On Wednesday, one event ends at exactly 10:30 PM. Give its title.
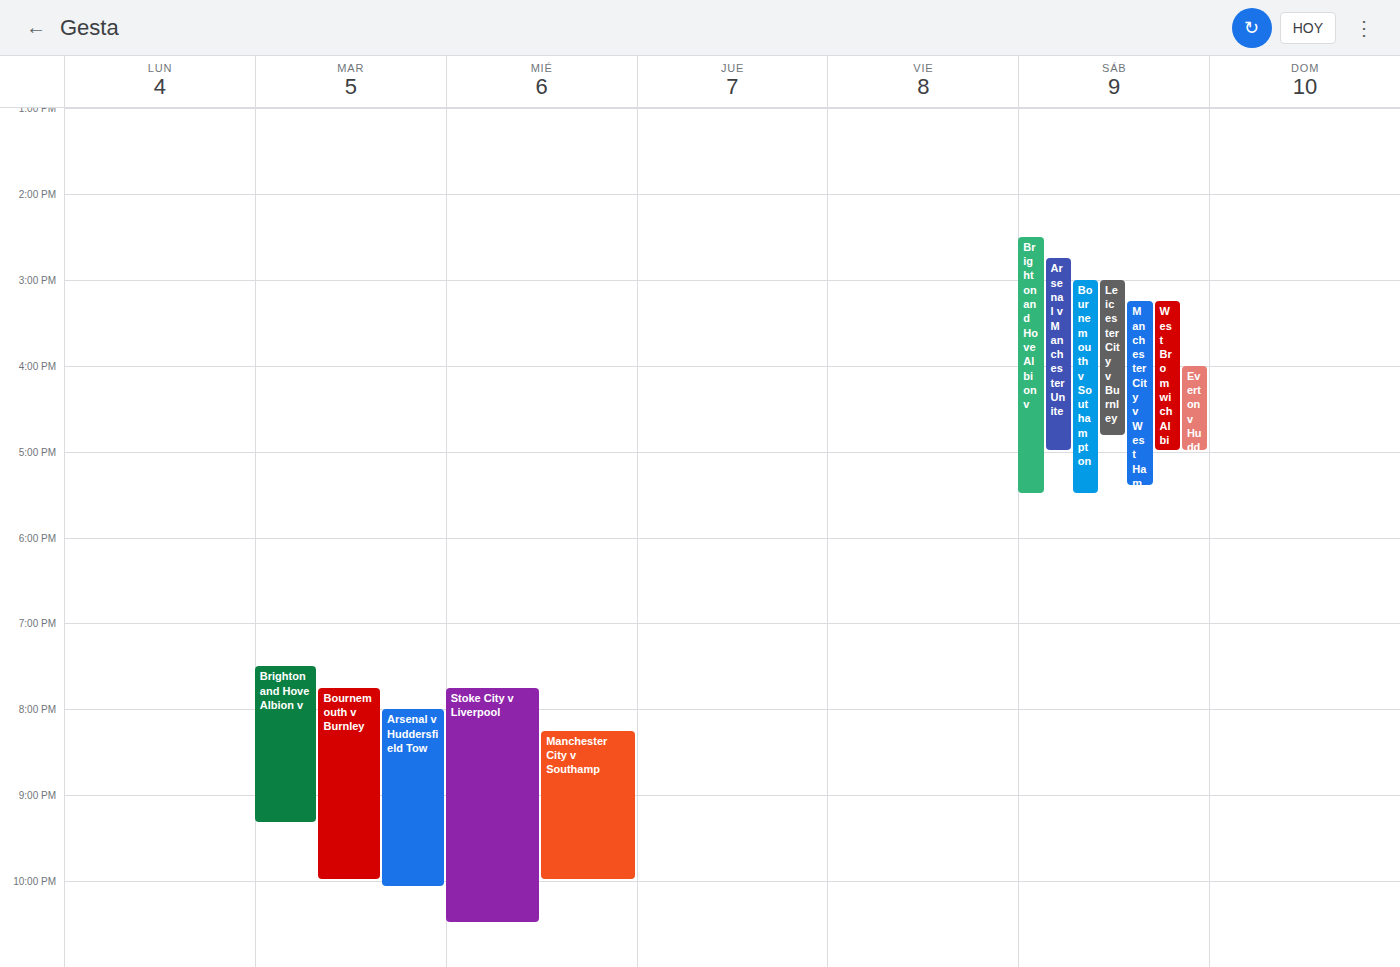
"Stoke City v Liverpool"